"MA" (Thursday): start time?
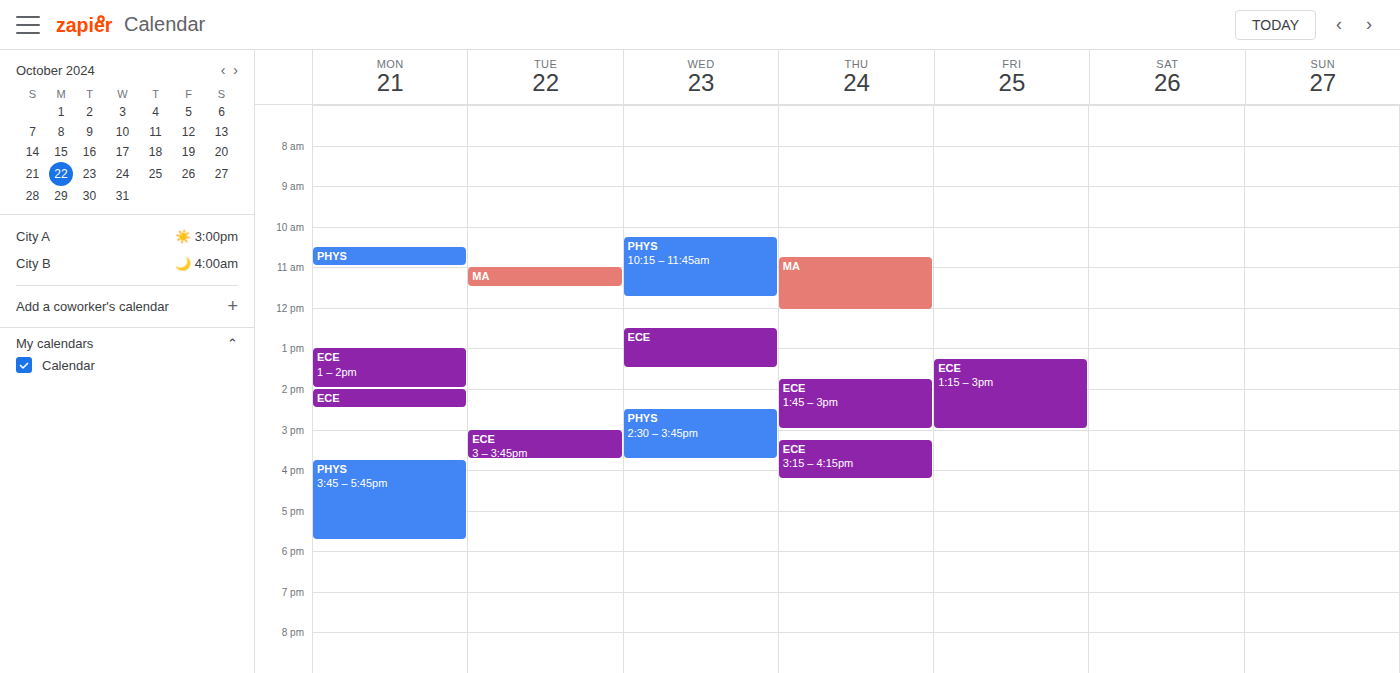
10:45 AM